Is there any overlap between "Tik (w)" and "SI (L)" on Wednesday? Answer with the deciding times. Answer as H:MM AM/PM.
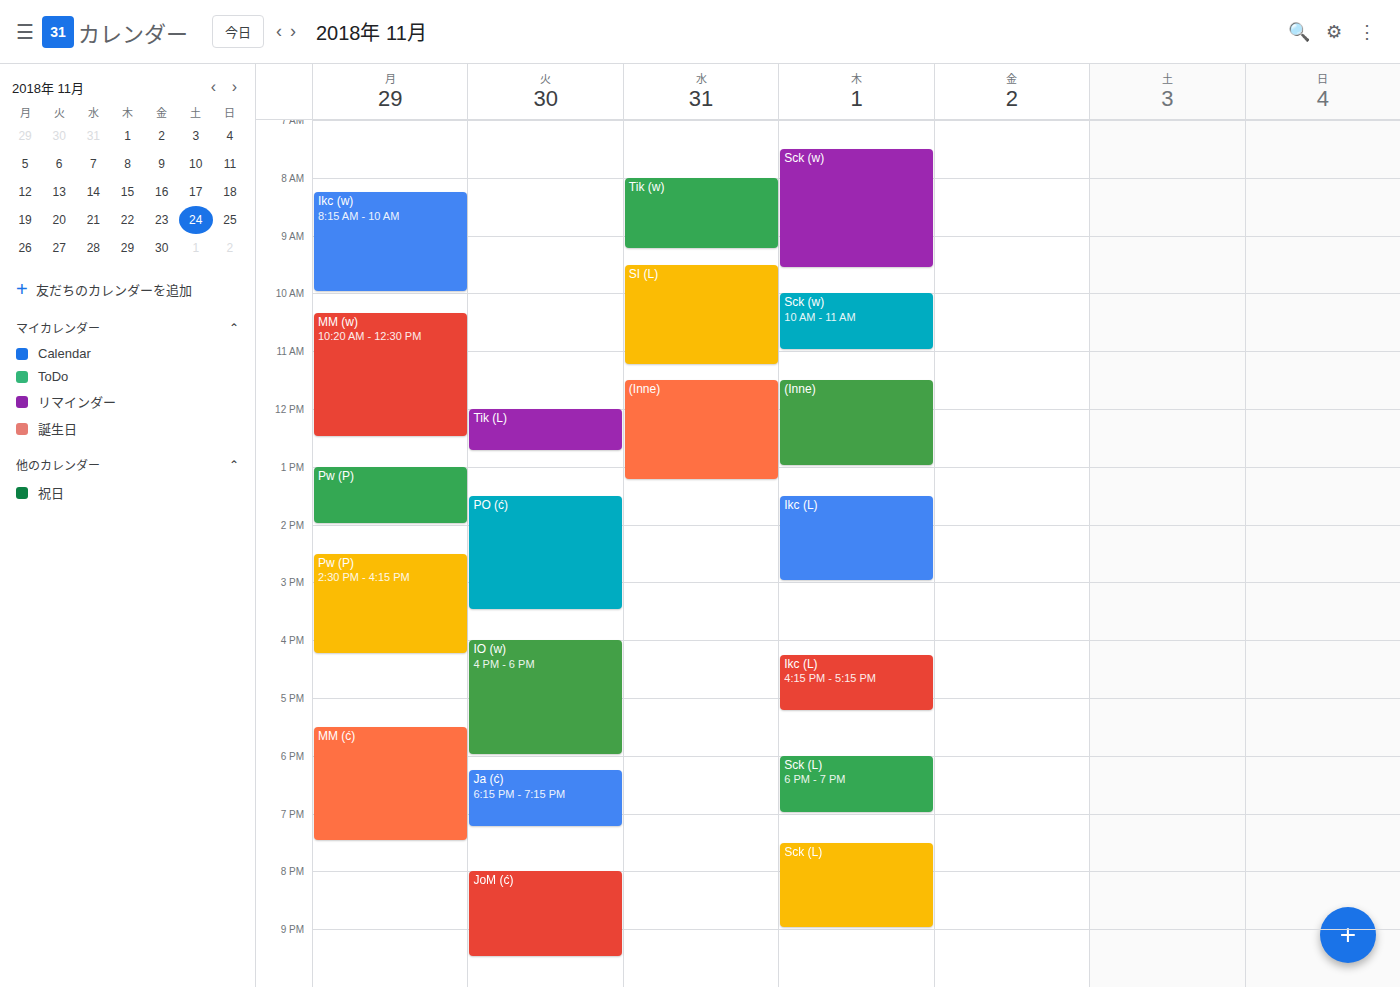
"Tik (w)" ends at 9:15 AM and "SI (L)" starts at 9:30 AM -- no overlap.